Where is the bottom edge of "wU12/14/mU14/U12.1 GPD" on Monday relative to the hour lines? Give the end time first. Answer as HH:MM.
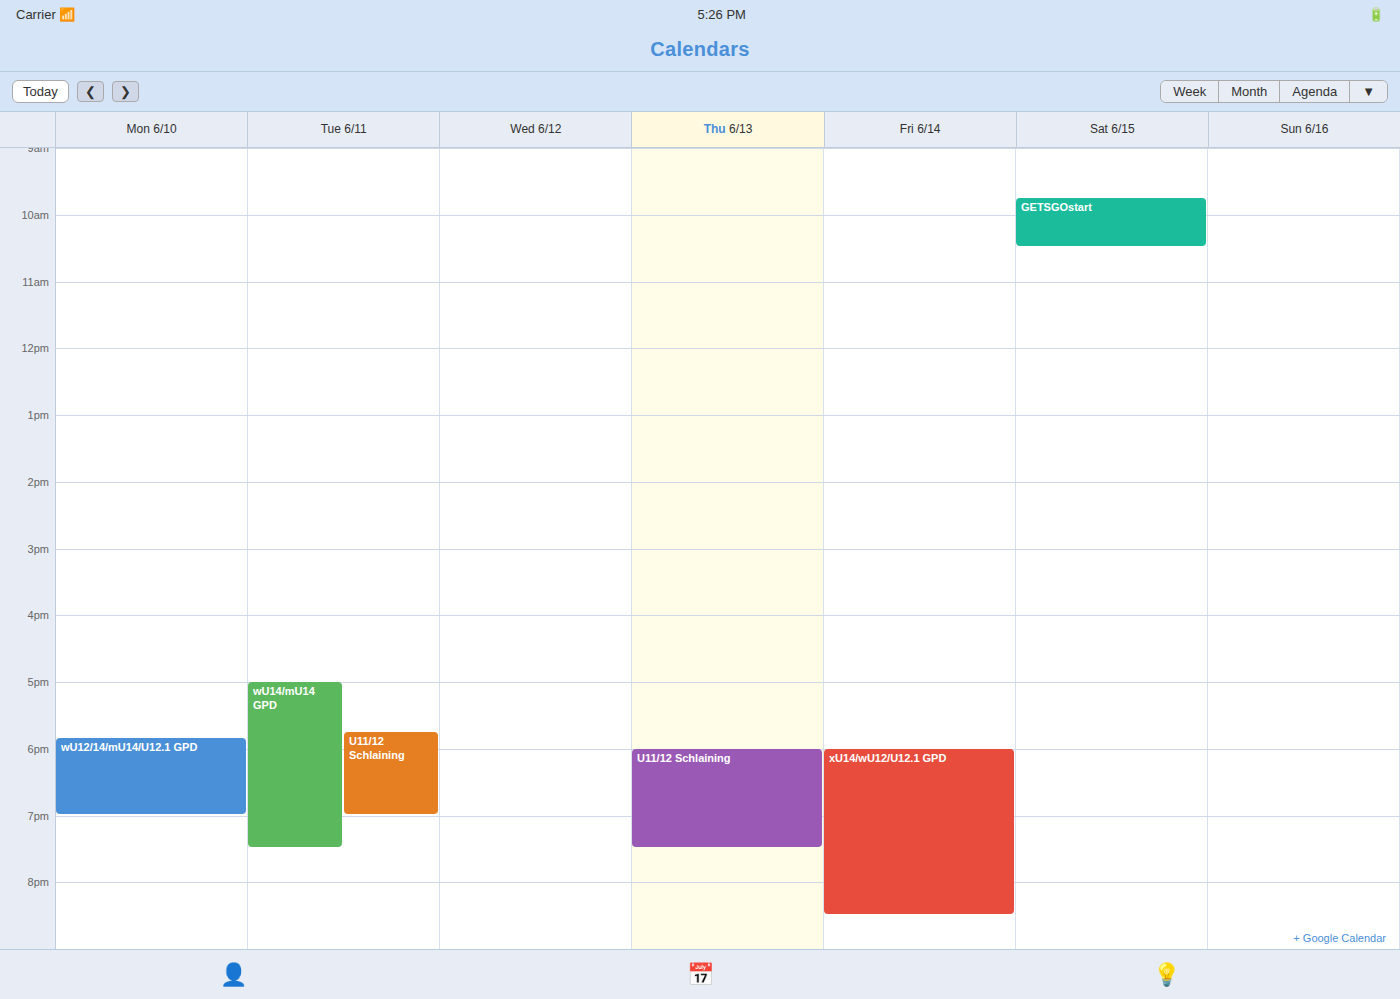
19:00 -- exactly on the 19:00 line.